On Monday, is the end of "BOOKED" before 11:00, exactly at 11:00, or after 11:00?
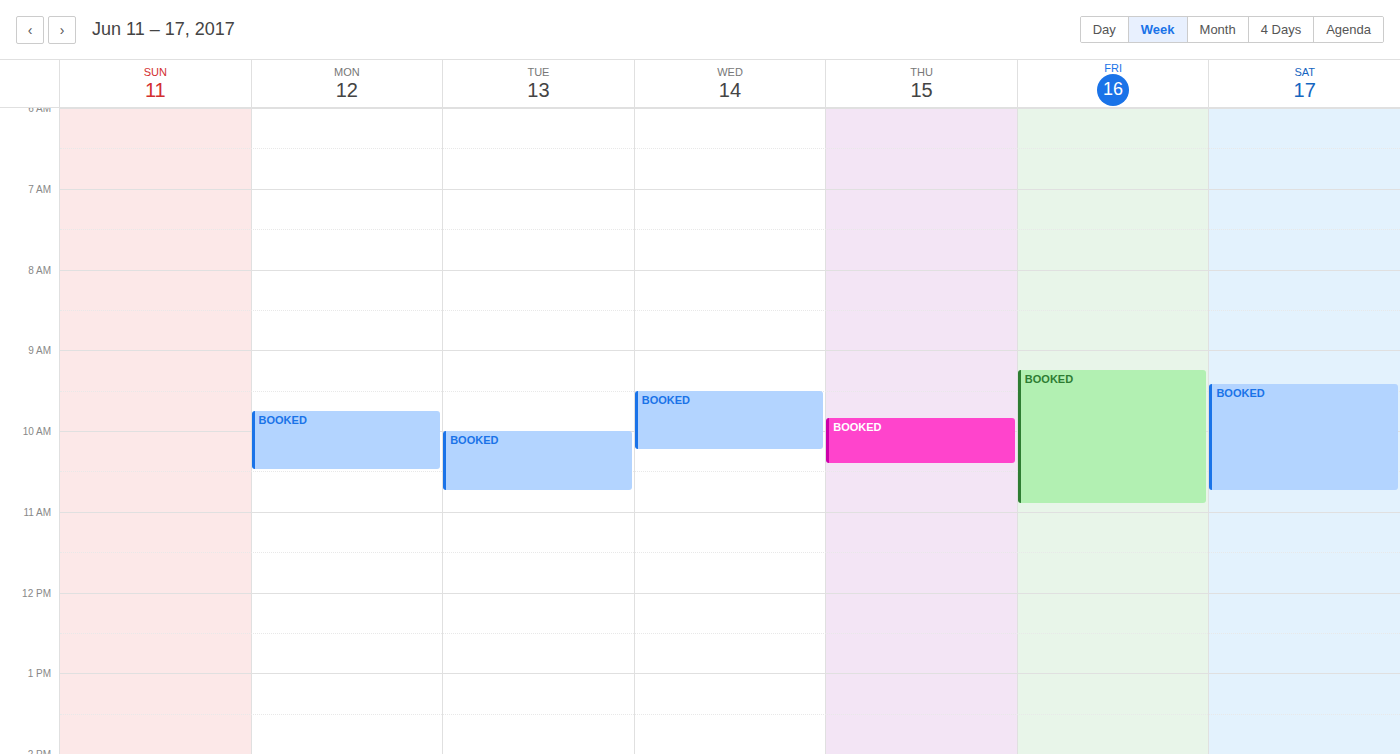
10:30 -- before 11:00, 30 minutes above the 11:00 line.